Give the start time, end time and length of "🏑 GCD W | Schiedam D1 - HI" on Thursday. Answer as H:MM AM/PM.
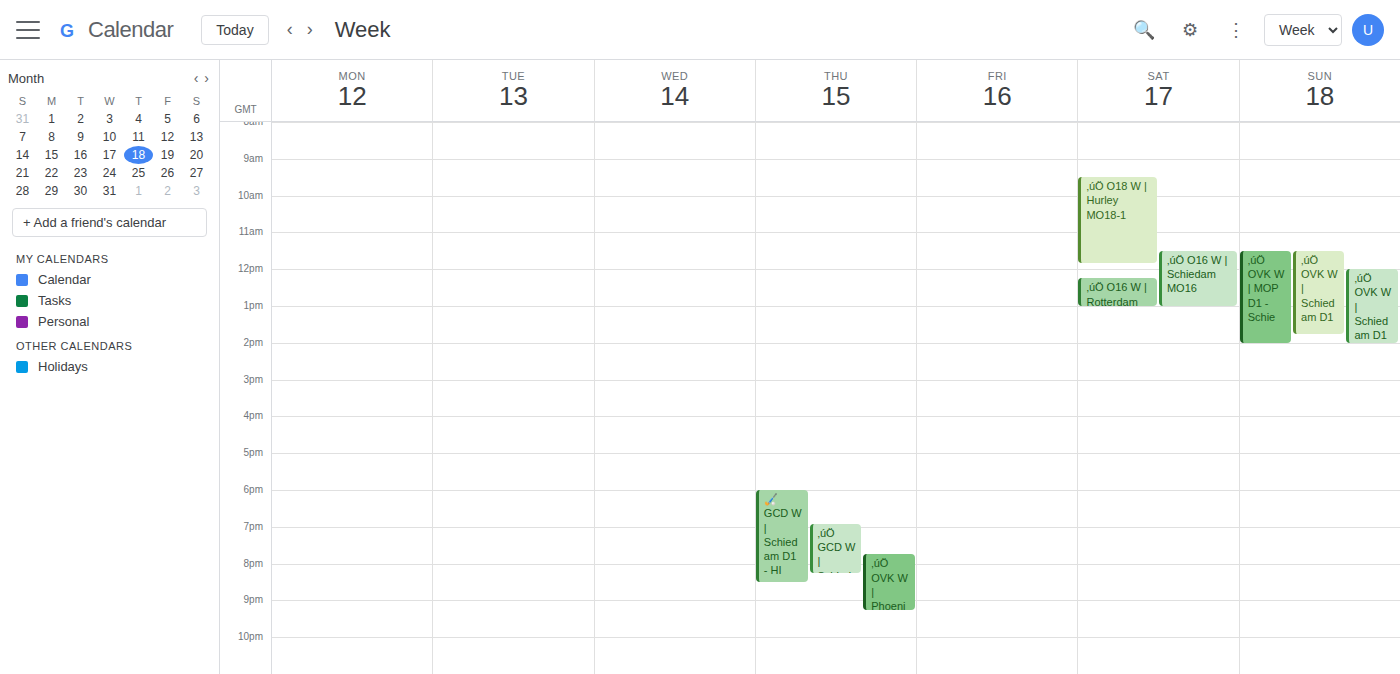
6:00 PM to 8:30 PM, 2 hours 30 minutes